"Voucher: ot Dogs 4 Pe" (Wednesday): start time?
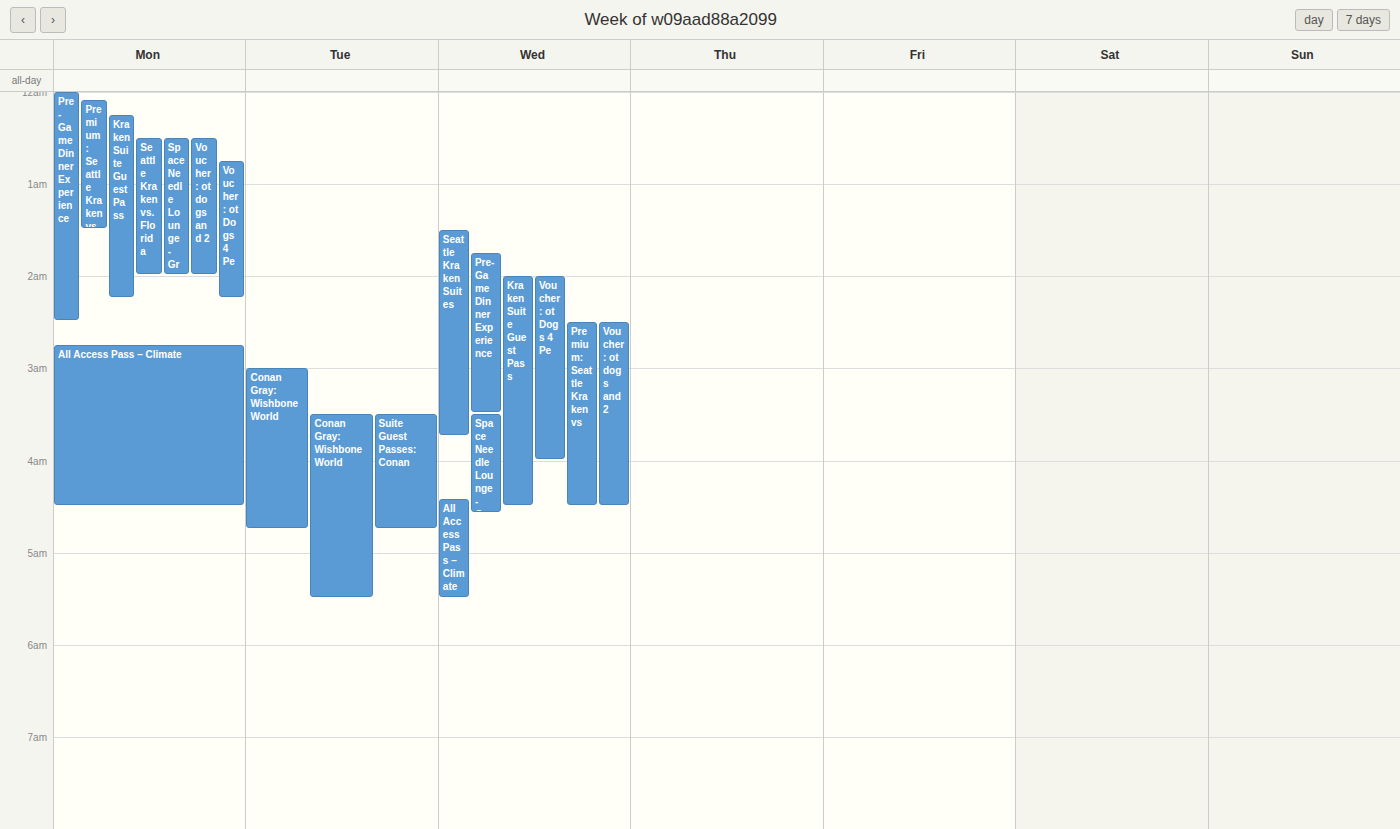
2:00 AM